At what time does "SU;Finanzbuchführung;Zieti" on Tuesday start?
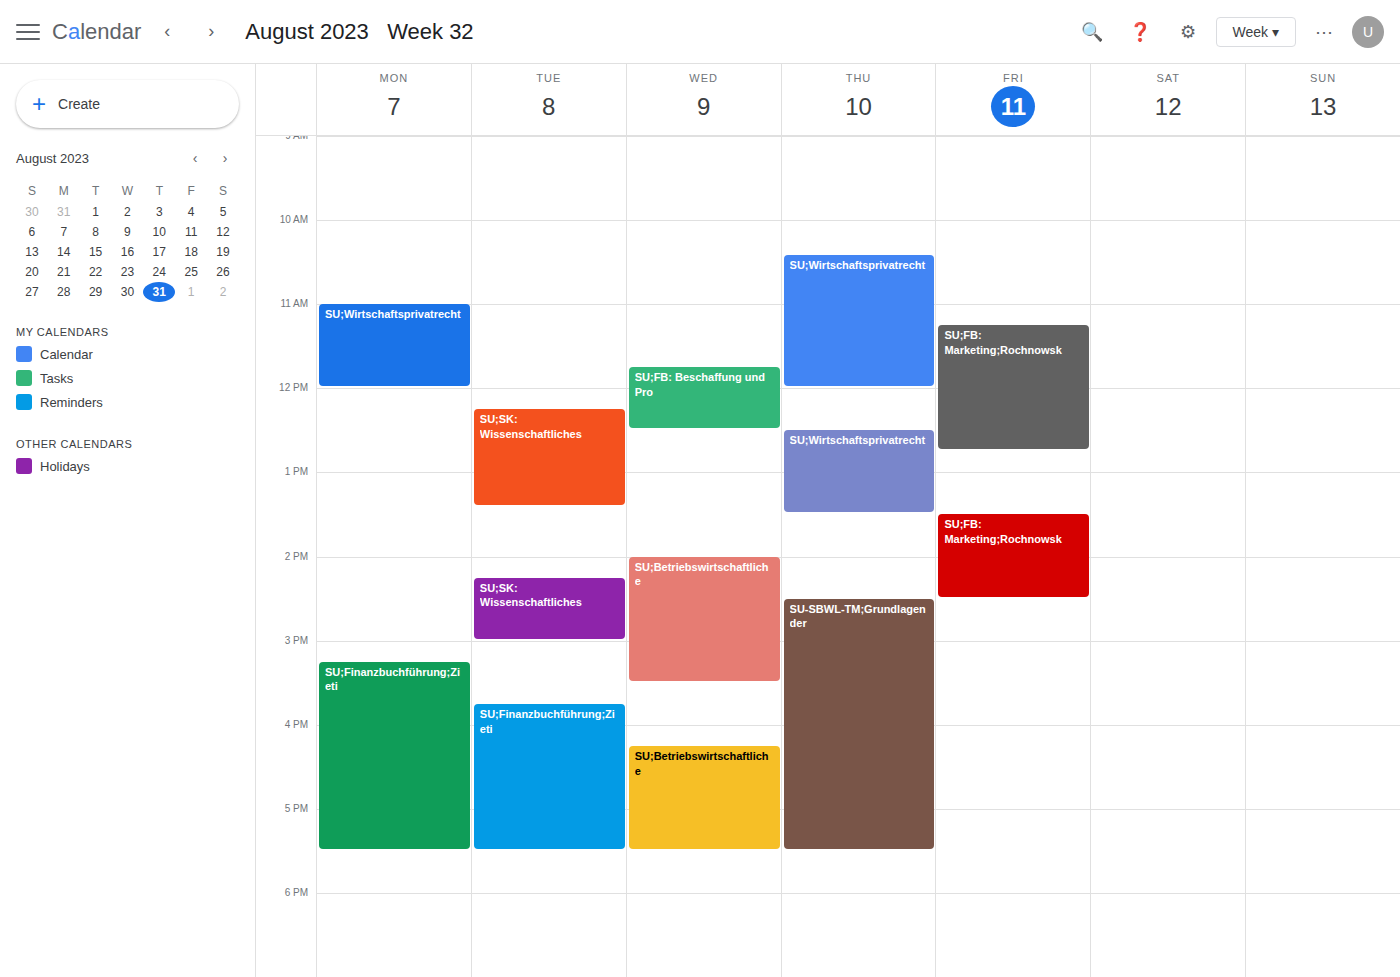
3:45 PM